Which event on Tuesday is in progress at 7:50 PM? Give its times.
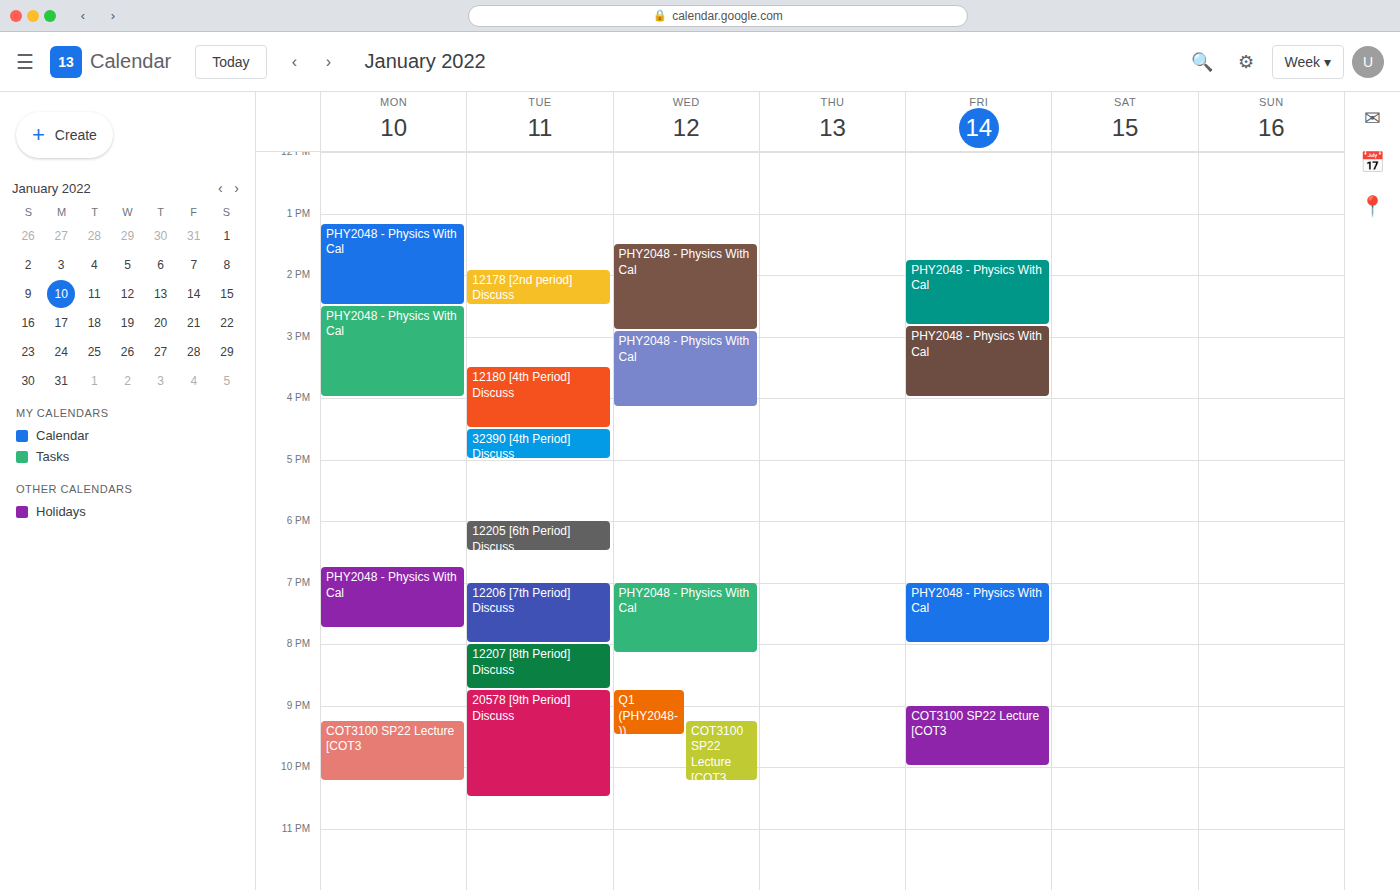
"12206 [7th Period] Discuss", 7:00 PM to 8:00 PM